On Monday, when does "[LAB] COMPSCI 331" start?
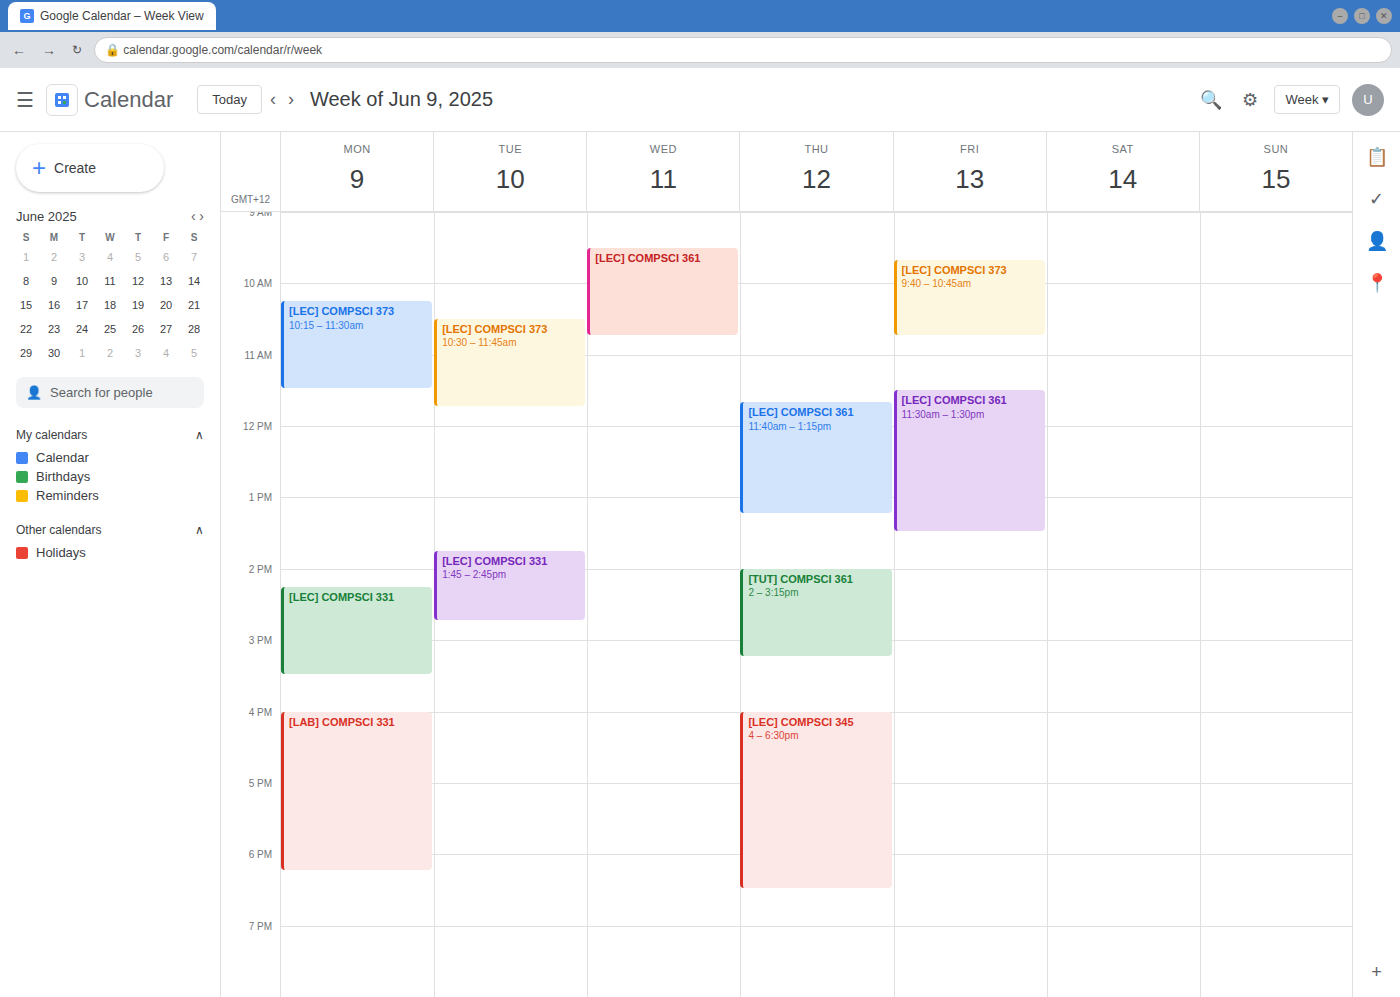
4:00 PM